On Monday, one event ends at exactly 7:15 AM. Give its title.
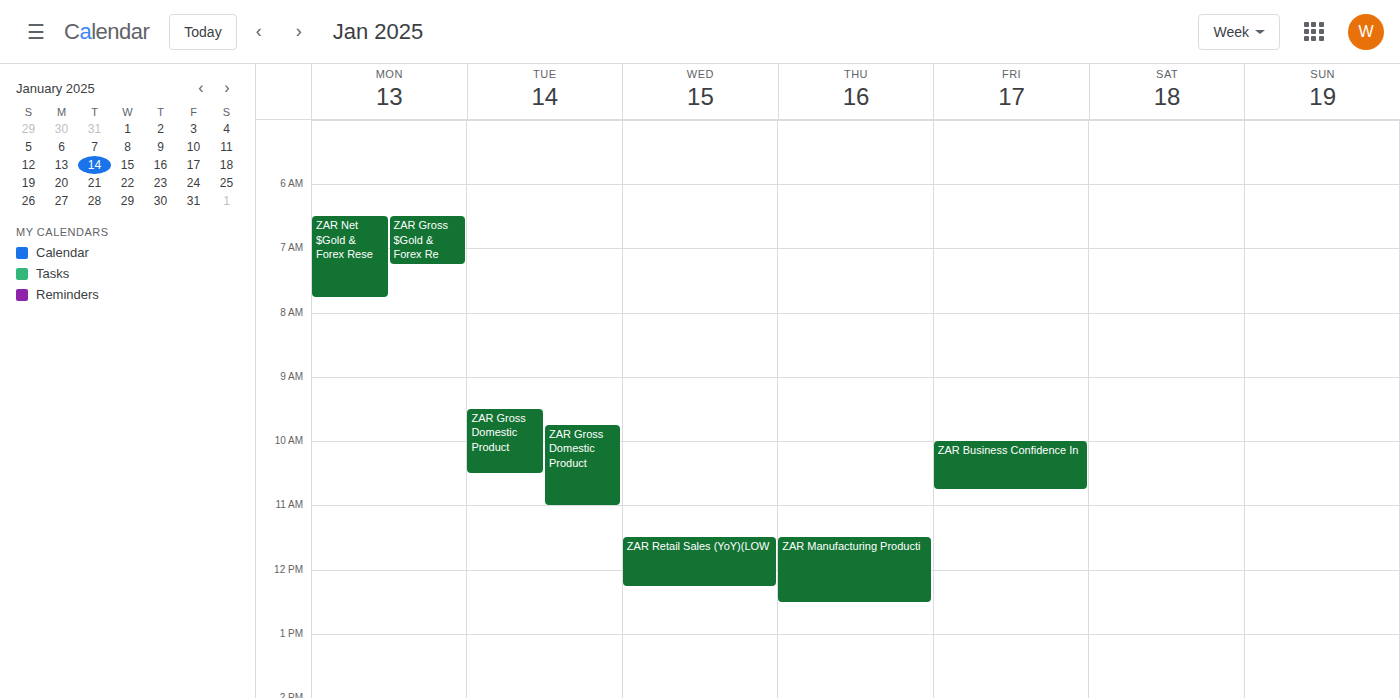
"ZAR Gross $Gold & Forex Re"